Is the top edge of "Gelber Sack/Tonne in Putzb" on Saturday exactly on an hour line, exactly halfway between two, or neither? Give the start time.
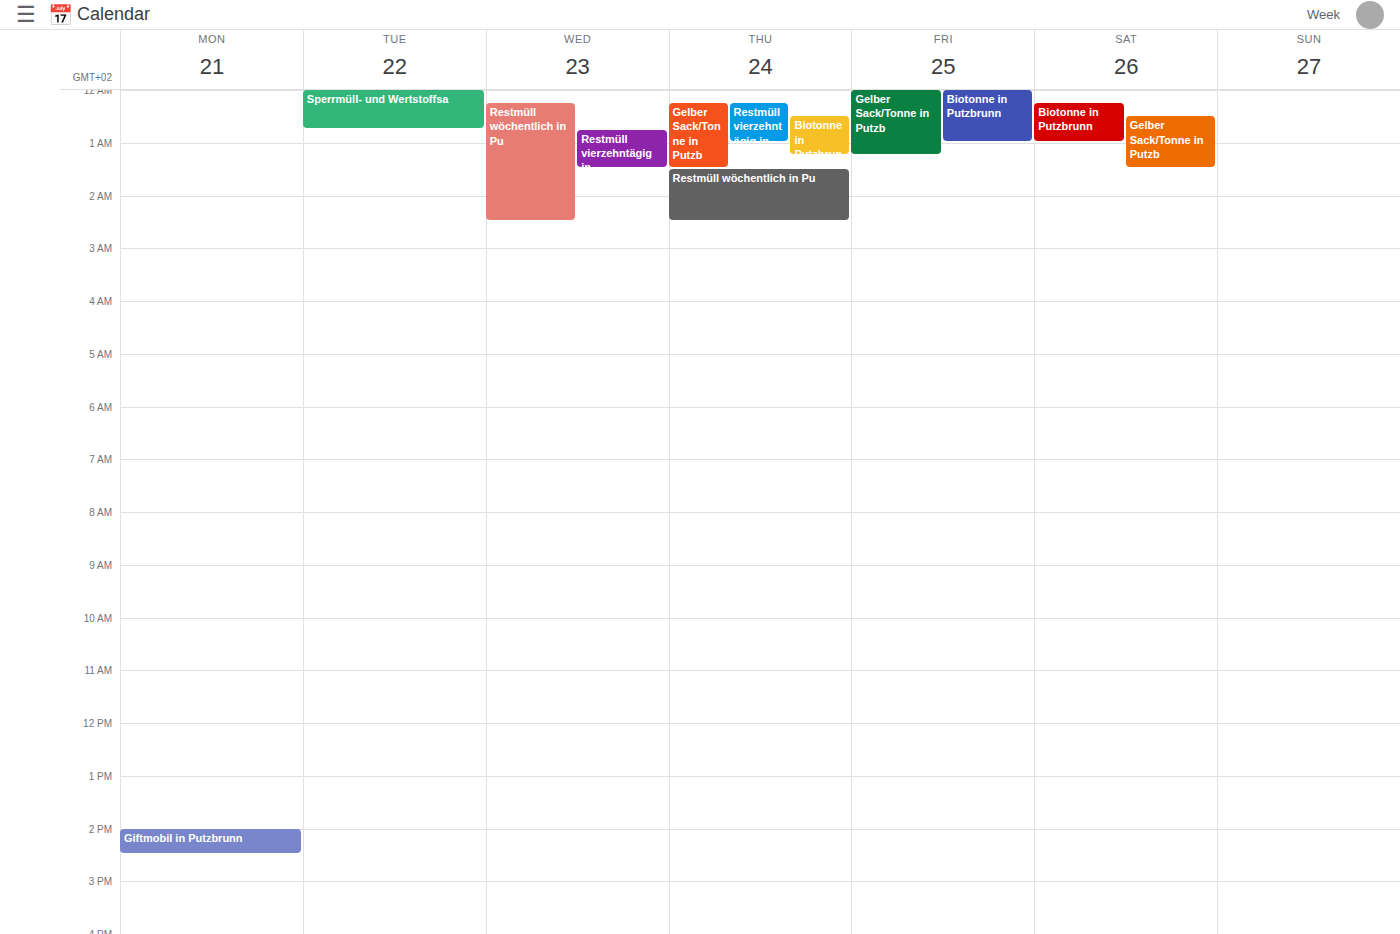
12:30 AM -- halfway between the 12 AM and 1 AM lines.